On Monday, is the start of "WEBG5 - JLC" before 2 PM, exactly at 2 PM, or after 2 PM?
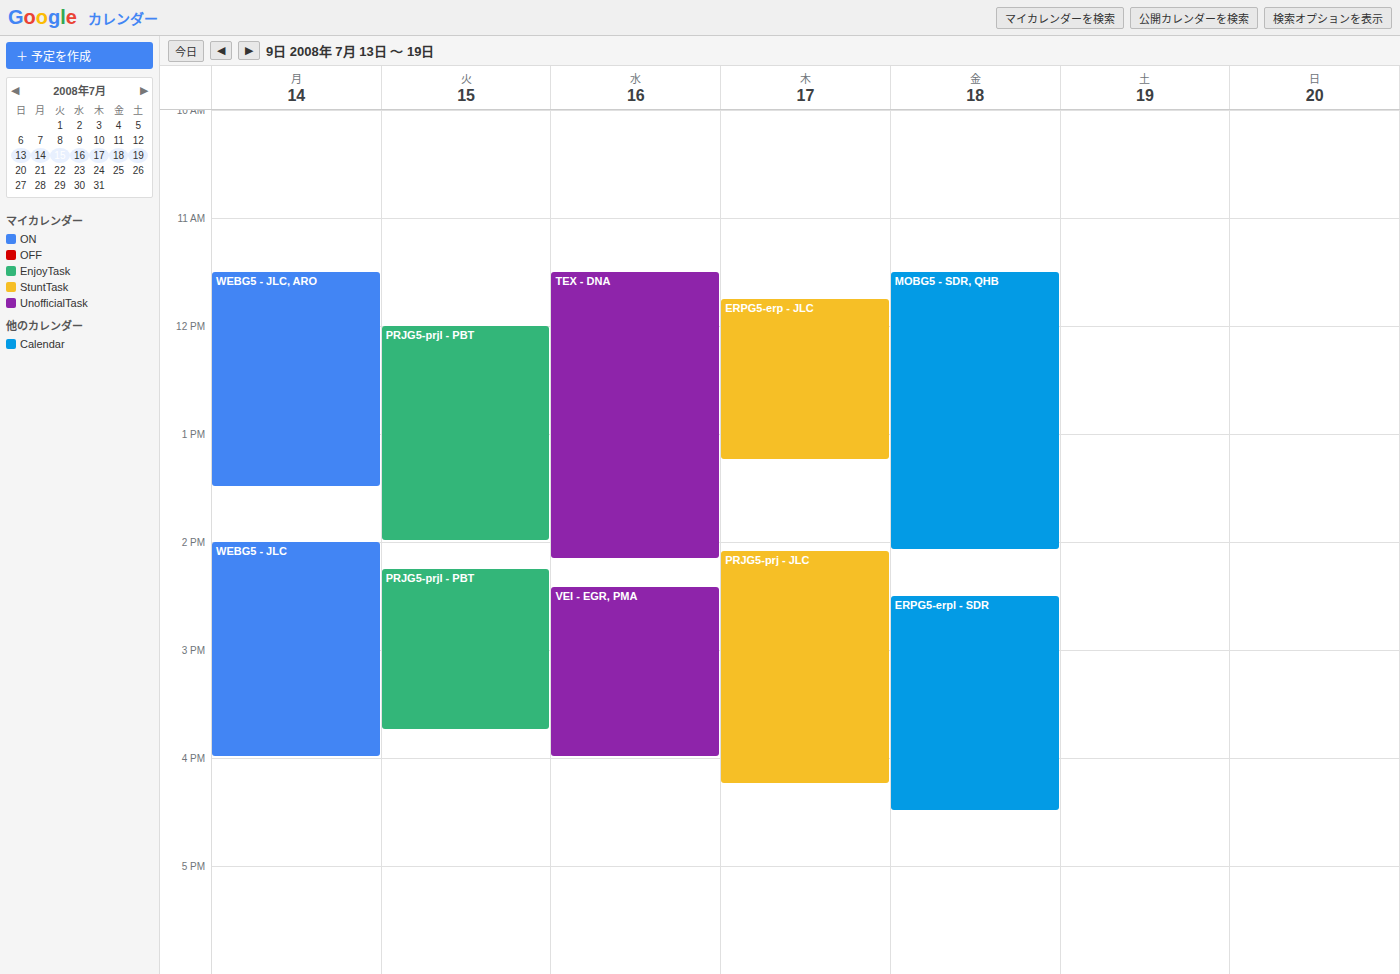
2:00 PM -- exactly at 2 PM, on the 2 PM line.